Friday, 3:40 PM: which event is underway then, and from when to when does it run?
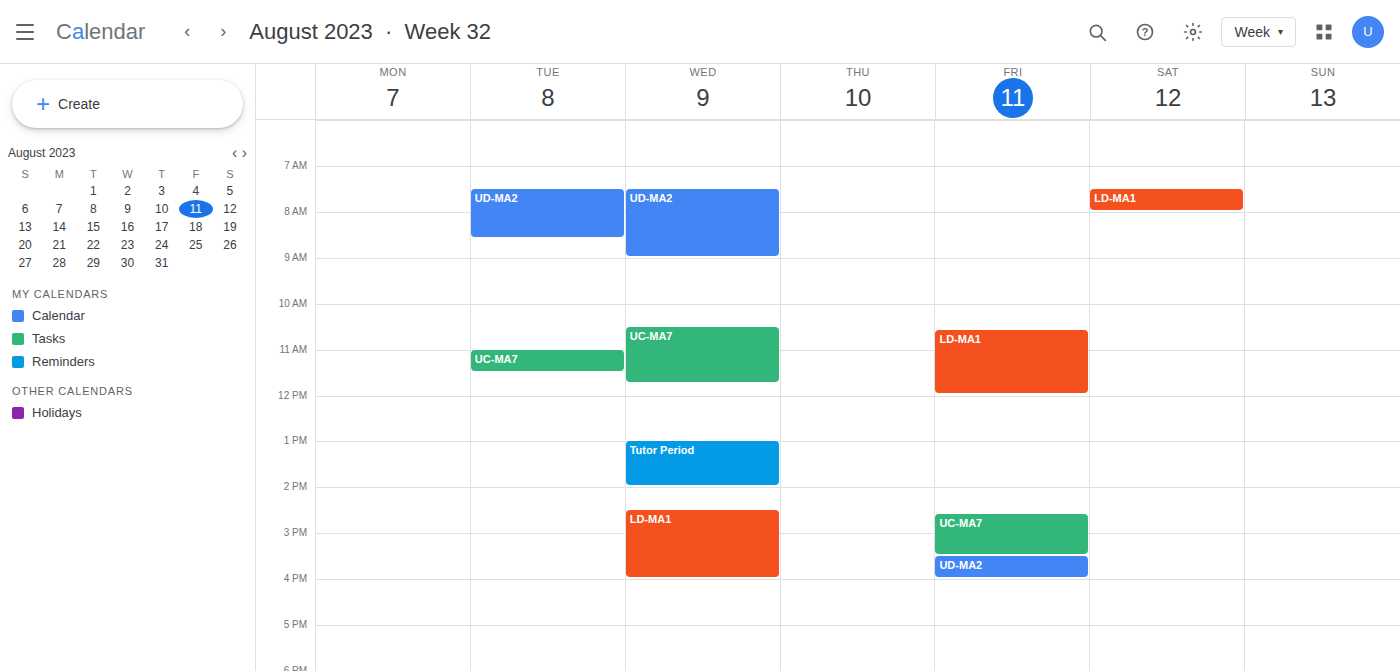
"UD-MA2", 3:30 PM to 4:00 PM